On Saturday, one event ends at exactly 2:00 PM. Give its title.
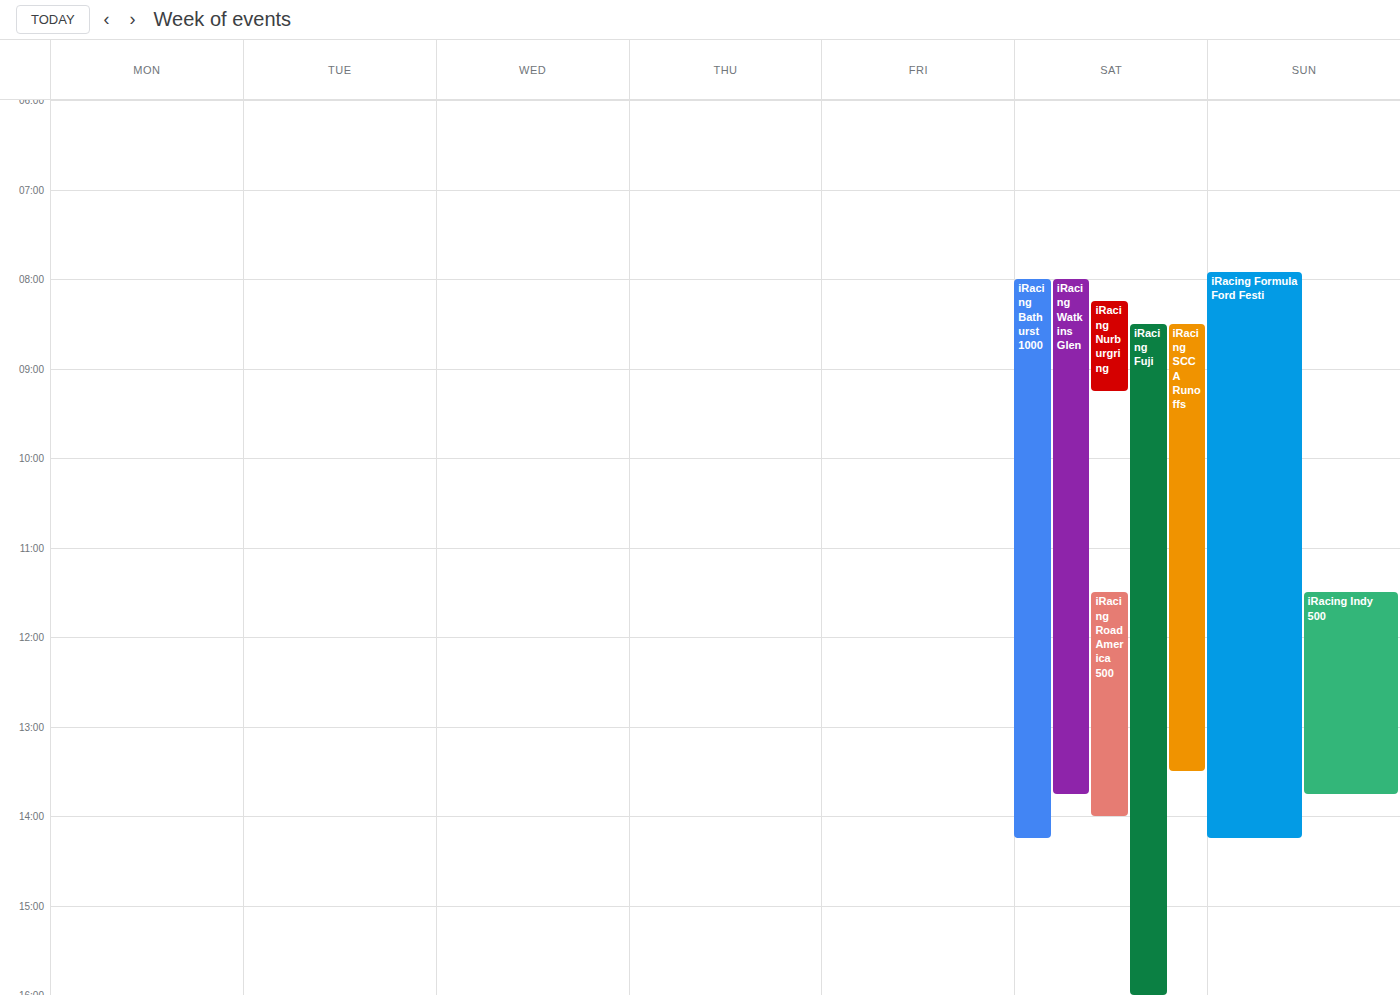
"iRacing Road America 500"